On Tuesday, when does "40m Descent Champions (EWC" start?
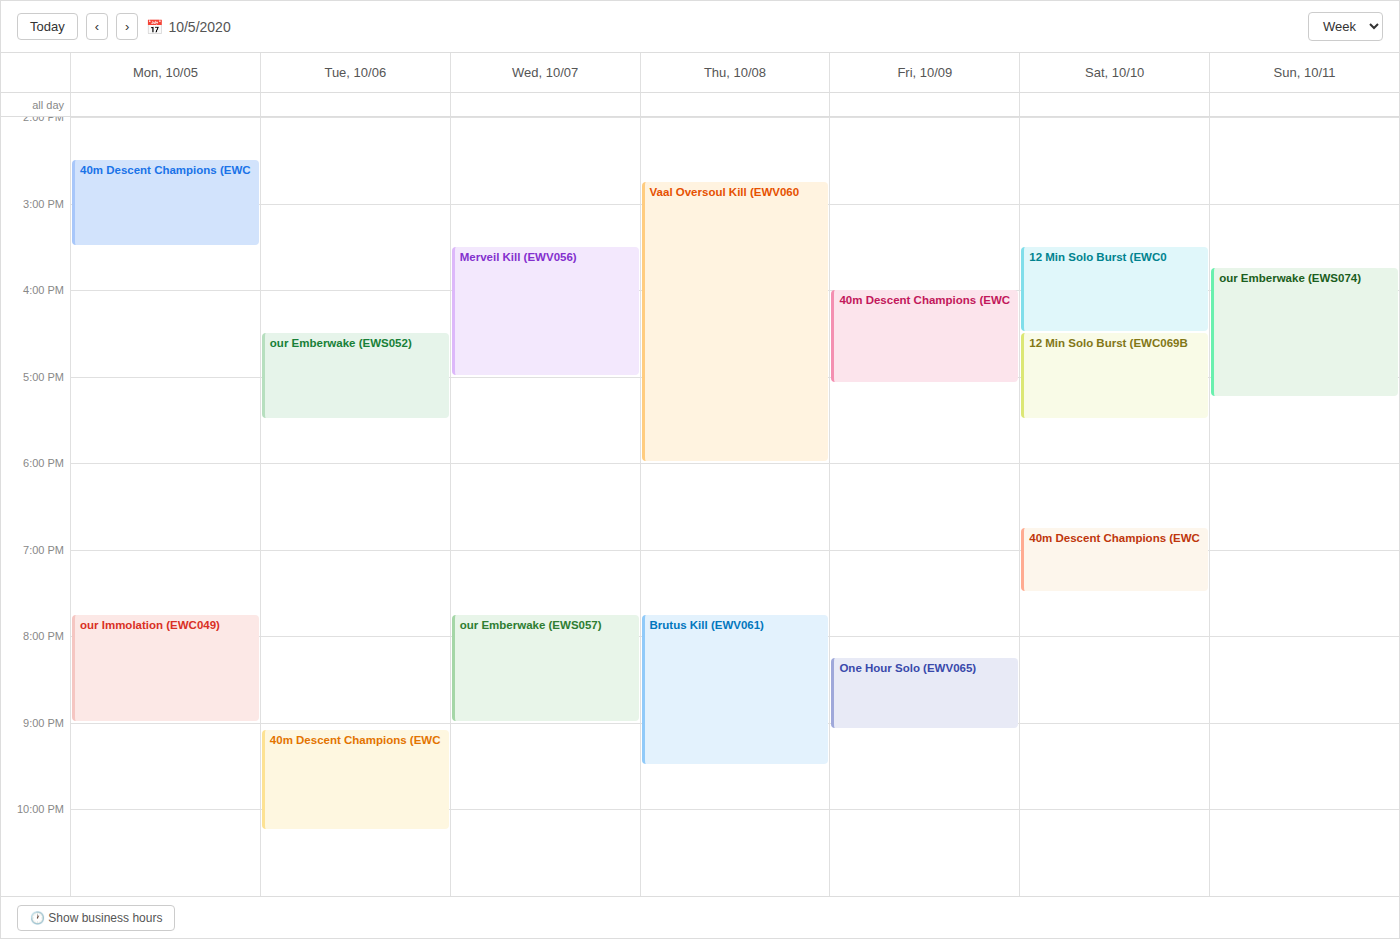
9:05 PM